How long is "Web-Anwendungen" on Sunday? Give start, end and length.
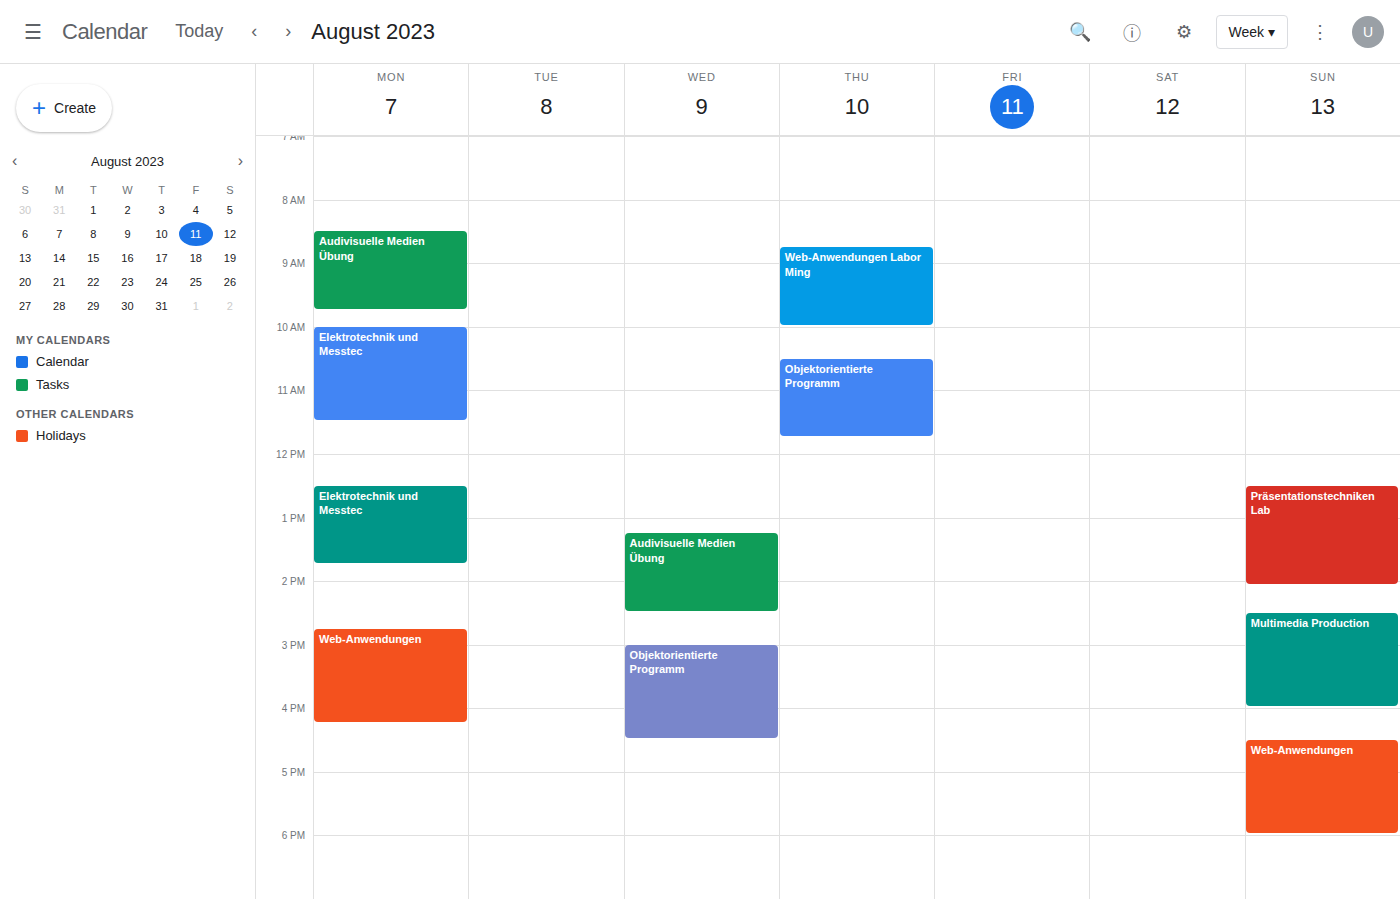
4:30 PM to 6:00 PM, 1 hour 30 minutes